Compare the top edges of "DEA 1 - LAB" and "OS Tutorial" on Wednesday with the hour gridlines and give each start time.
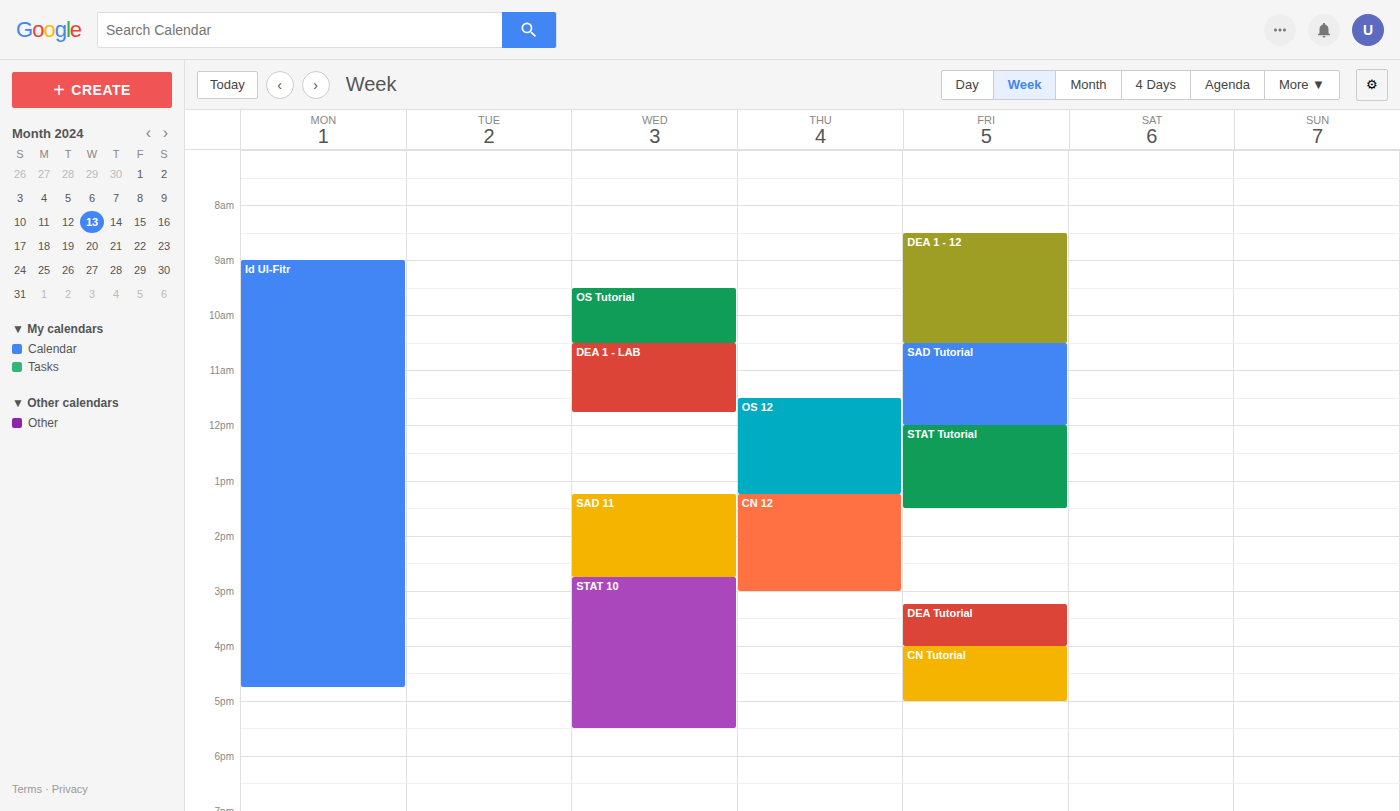
"DEA 1 - LAB": 10:30 AM, halfway between the 10 AM and 11 AM lines. "OS Tutorial": 9:30 AM, halfway between the 9 AM and 10 AM lines.